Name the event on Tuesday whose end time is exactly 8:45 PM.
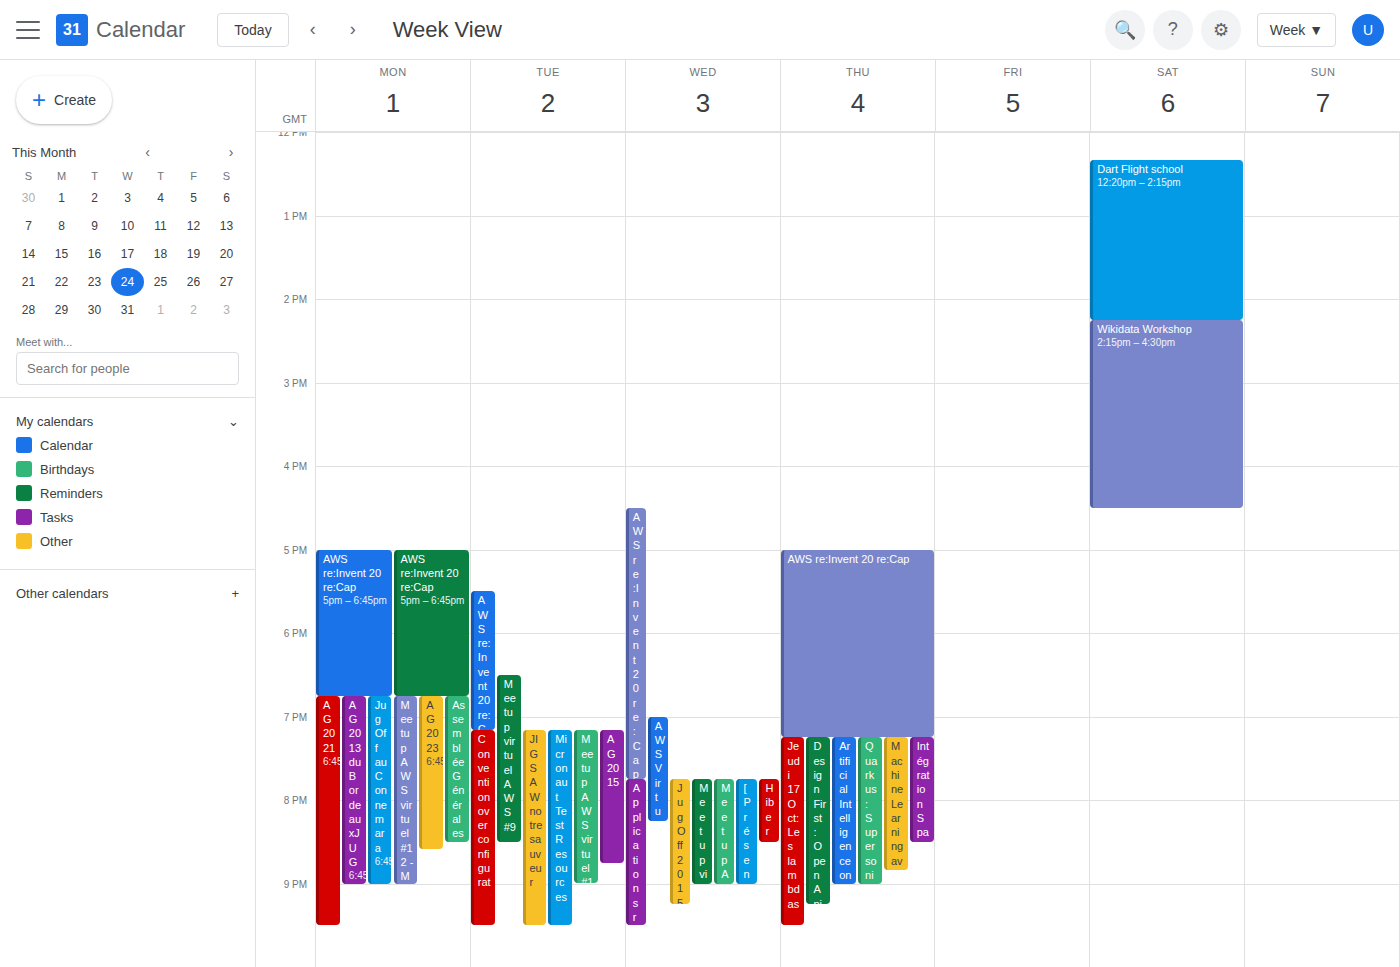
"AG 2015"